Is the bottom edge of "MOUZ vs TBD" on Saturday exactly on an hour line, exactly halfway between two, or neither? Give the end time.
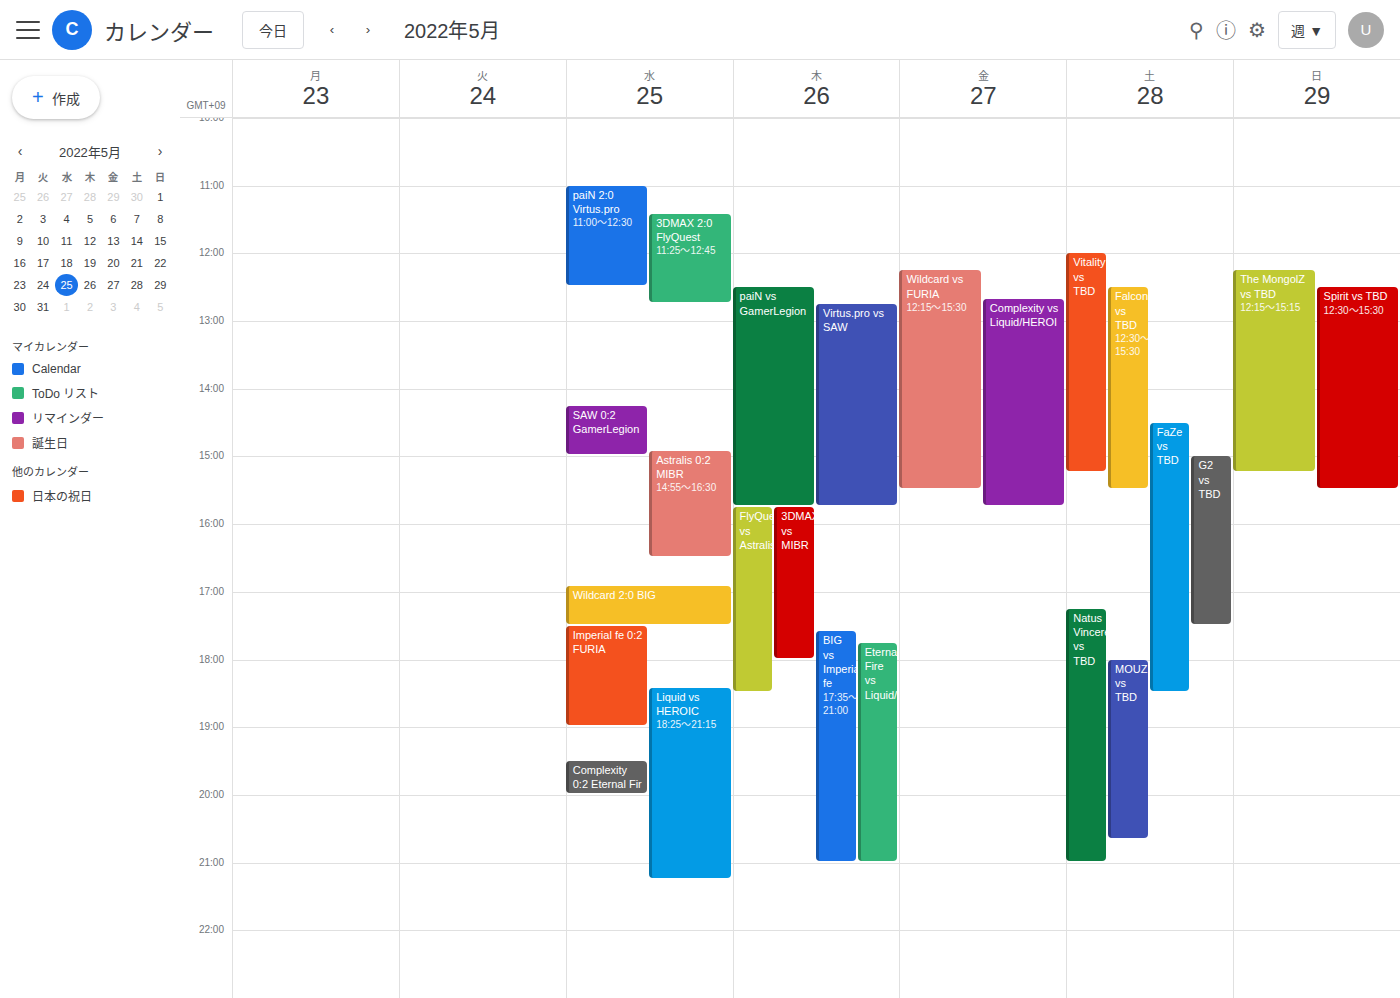
8:40 PM -- neither: 40 minutes below the 8 PM line and 20 minutes above the 9 PM line.